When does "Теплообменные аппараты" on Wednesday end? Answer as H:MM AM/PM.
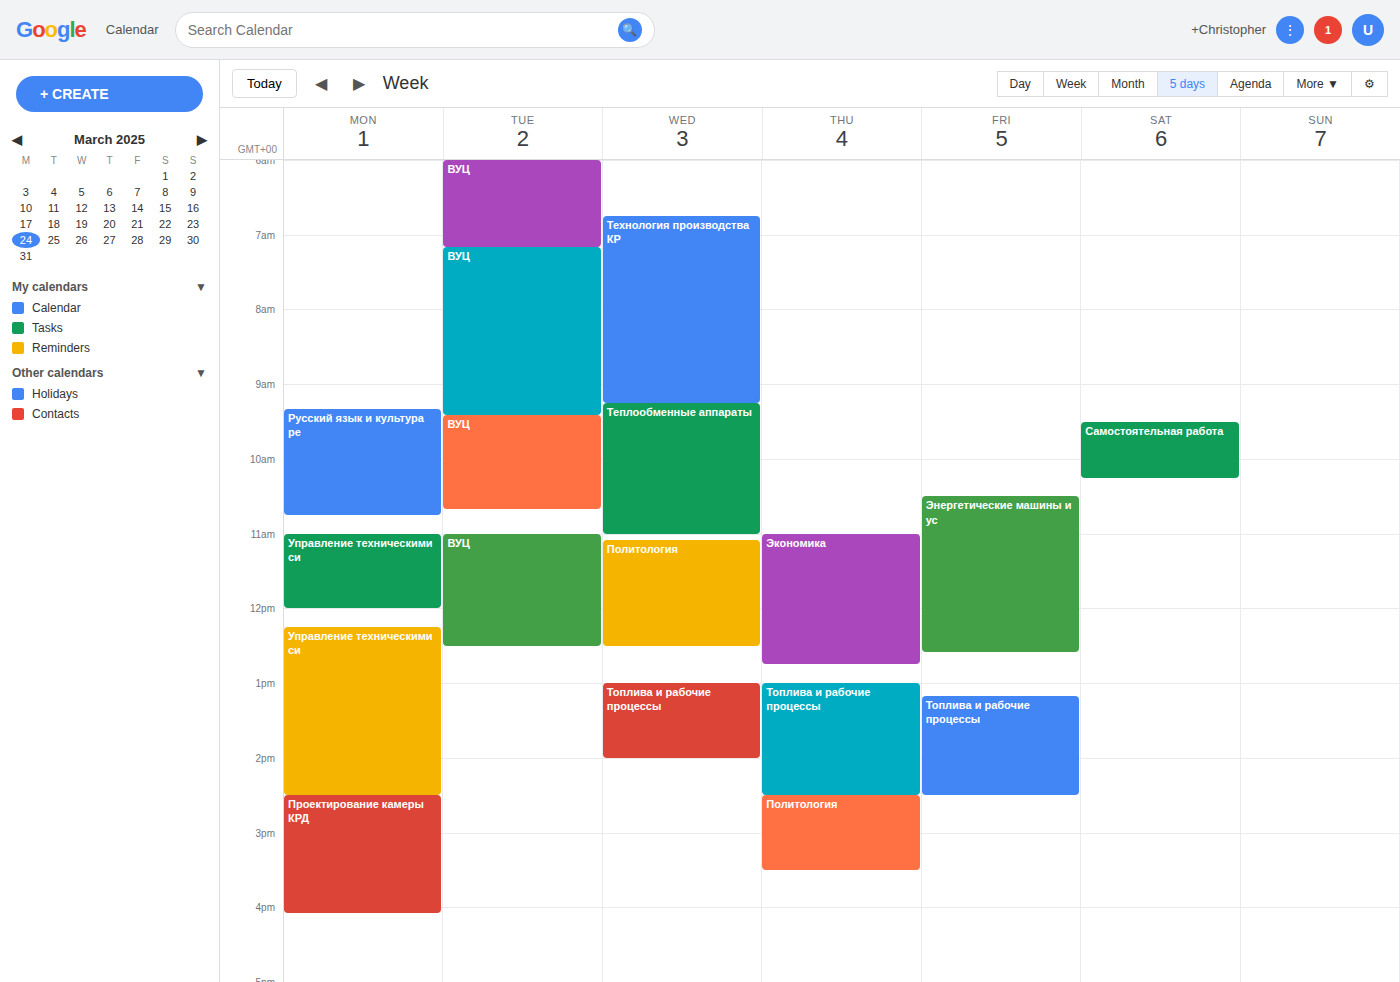
11:00 AM